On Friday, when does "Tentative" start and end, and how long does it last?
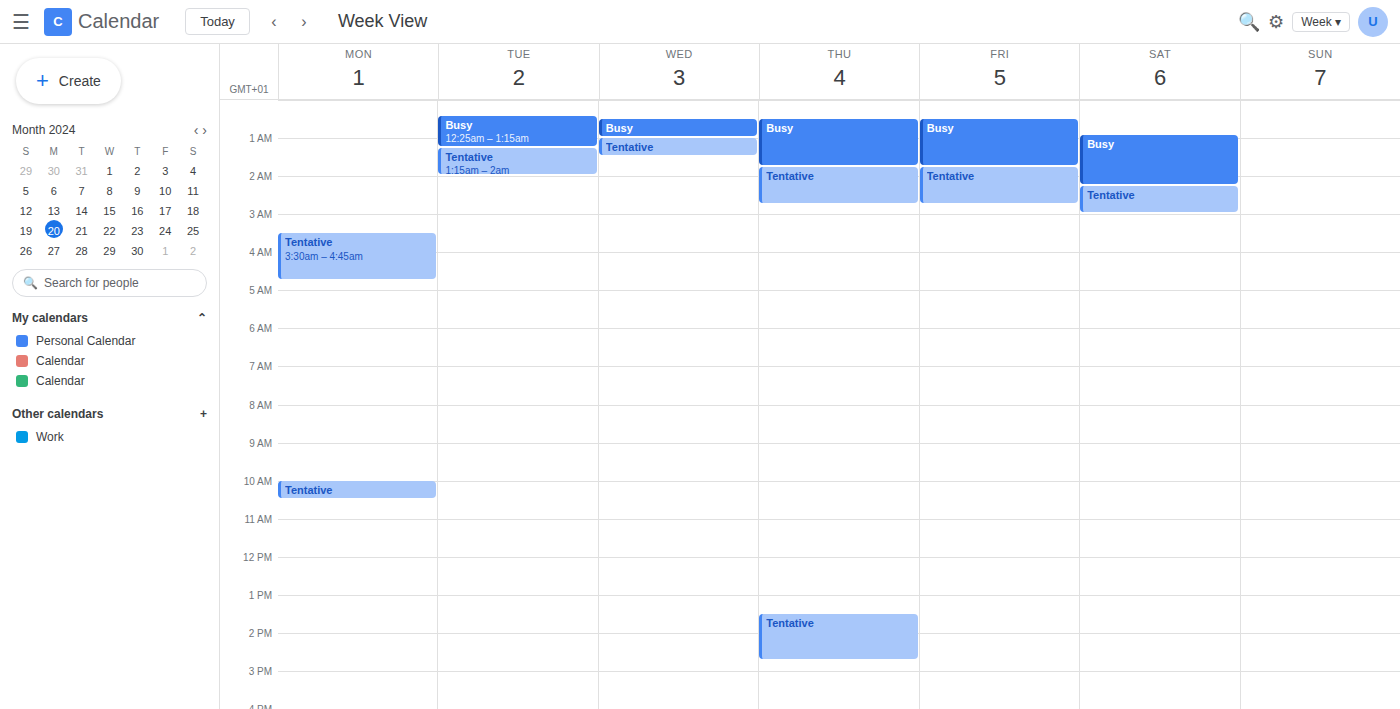
1:45 AM to 2:45 AM, 1 hour